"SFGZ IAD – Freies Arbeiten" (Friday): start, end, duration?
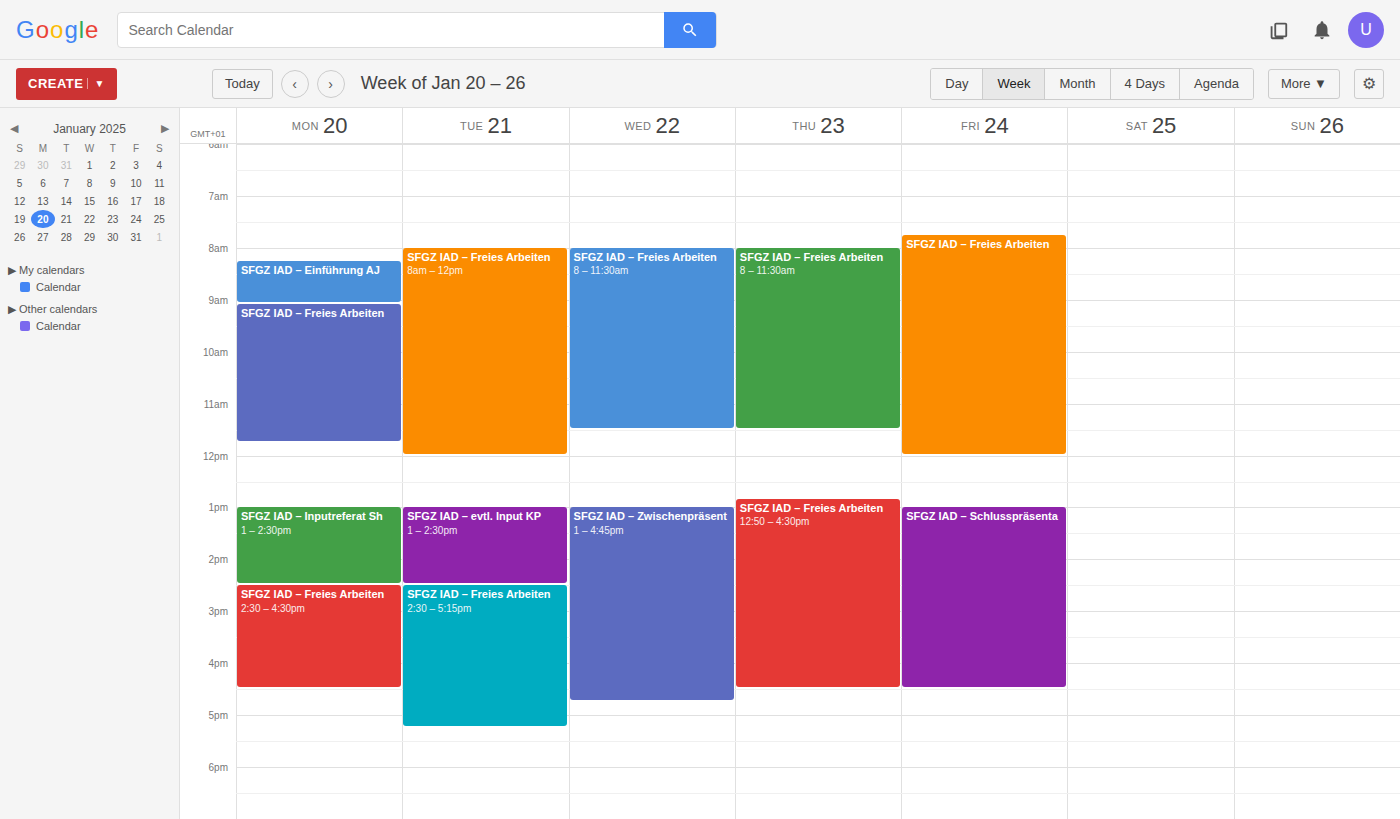
07:45 to 12:00, 4 hours 15 minutes